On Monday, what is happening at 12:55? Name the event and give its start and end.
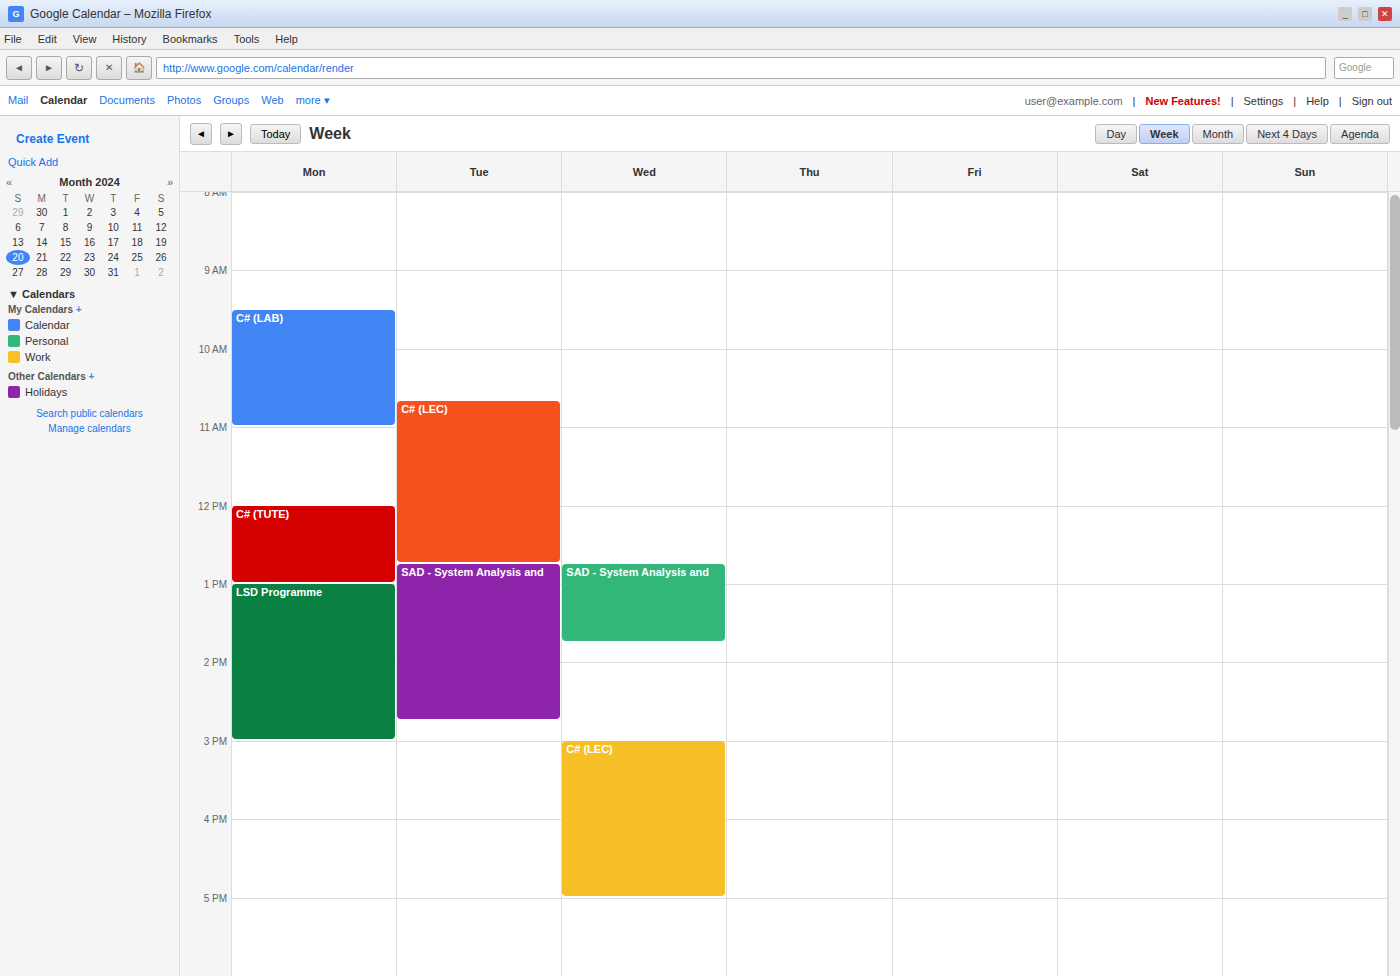
"C# (TUTE)", 12:00 to 13:00